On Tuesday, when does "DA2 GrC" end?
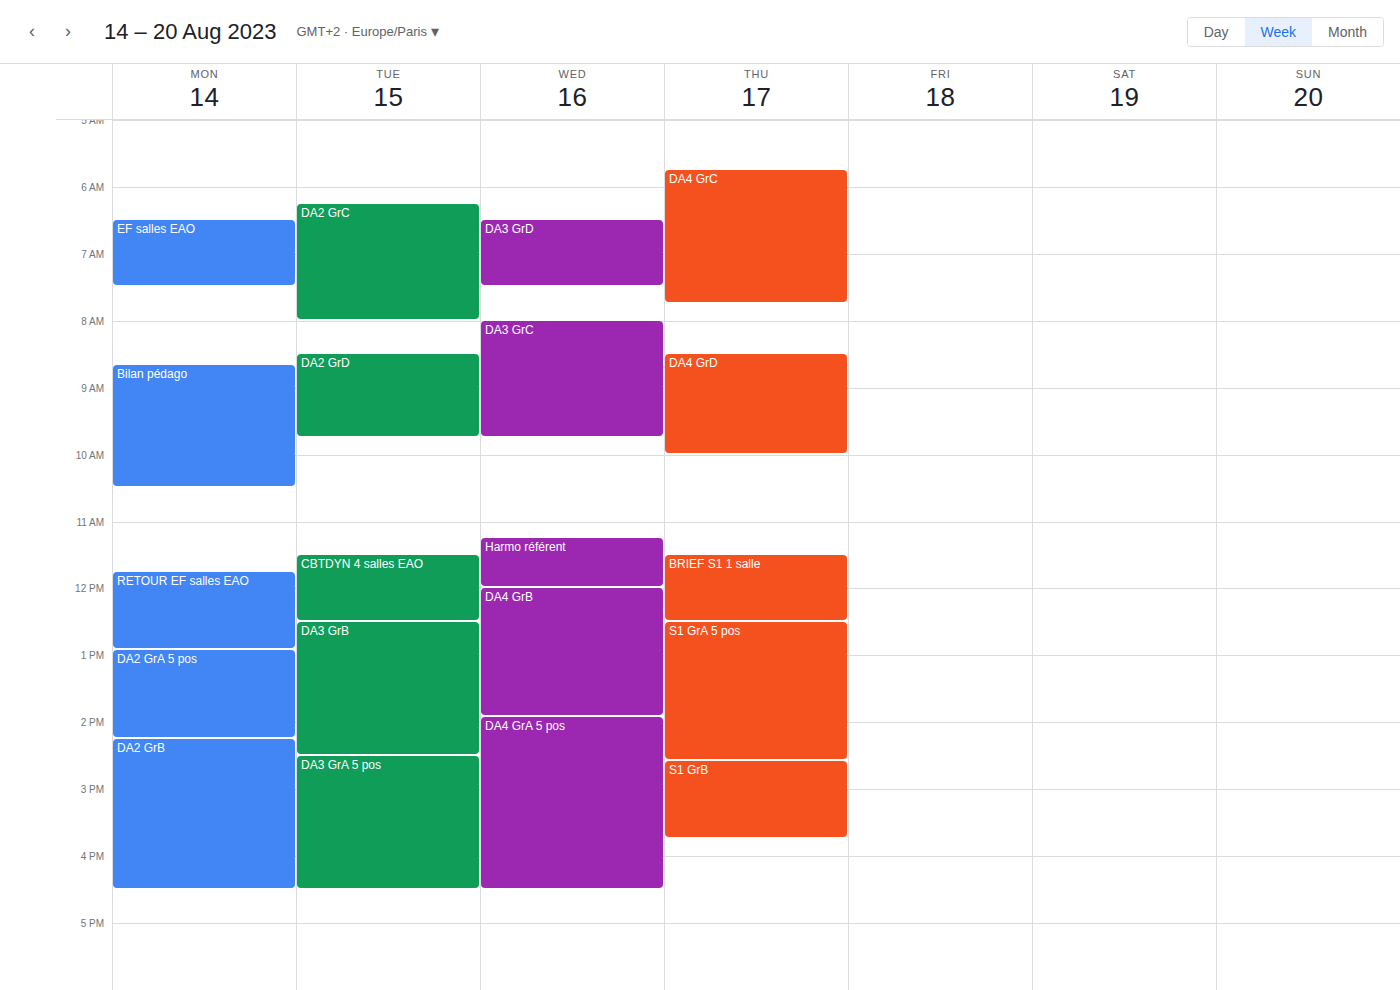
8:00 AM